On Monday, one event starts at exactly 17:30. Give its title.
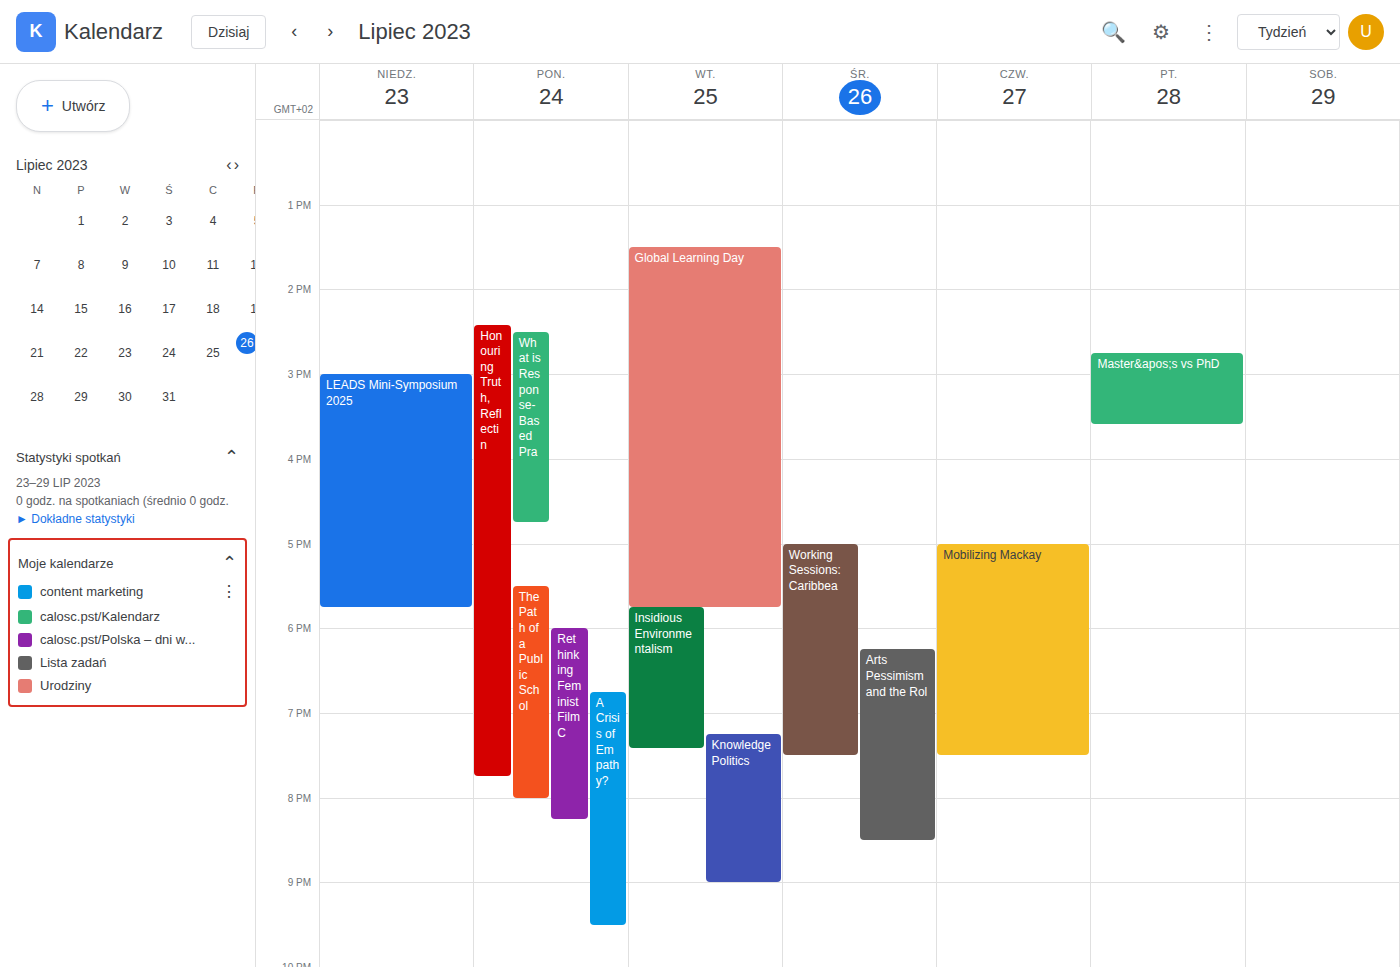
"The Path of a Public Schol"